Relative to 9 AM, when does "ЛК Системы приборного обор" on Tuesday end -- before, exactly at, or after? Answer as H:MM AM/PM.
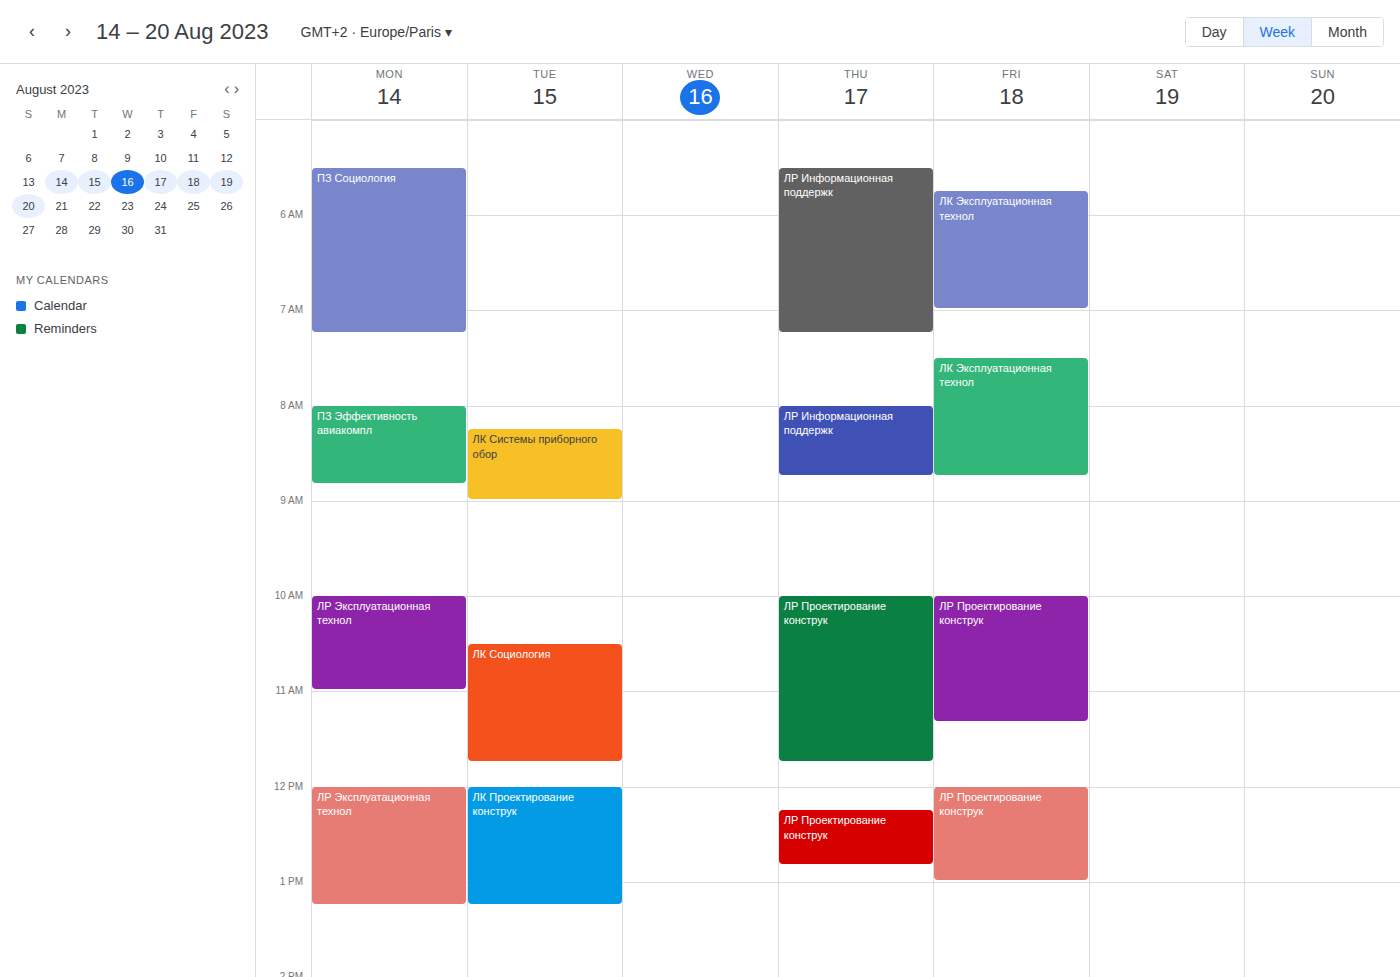
9:00 AM -- exactly at 9 AM, on the 9 AM line.